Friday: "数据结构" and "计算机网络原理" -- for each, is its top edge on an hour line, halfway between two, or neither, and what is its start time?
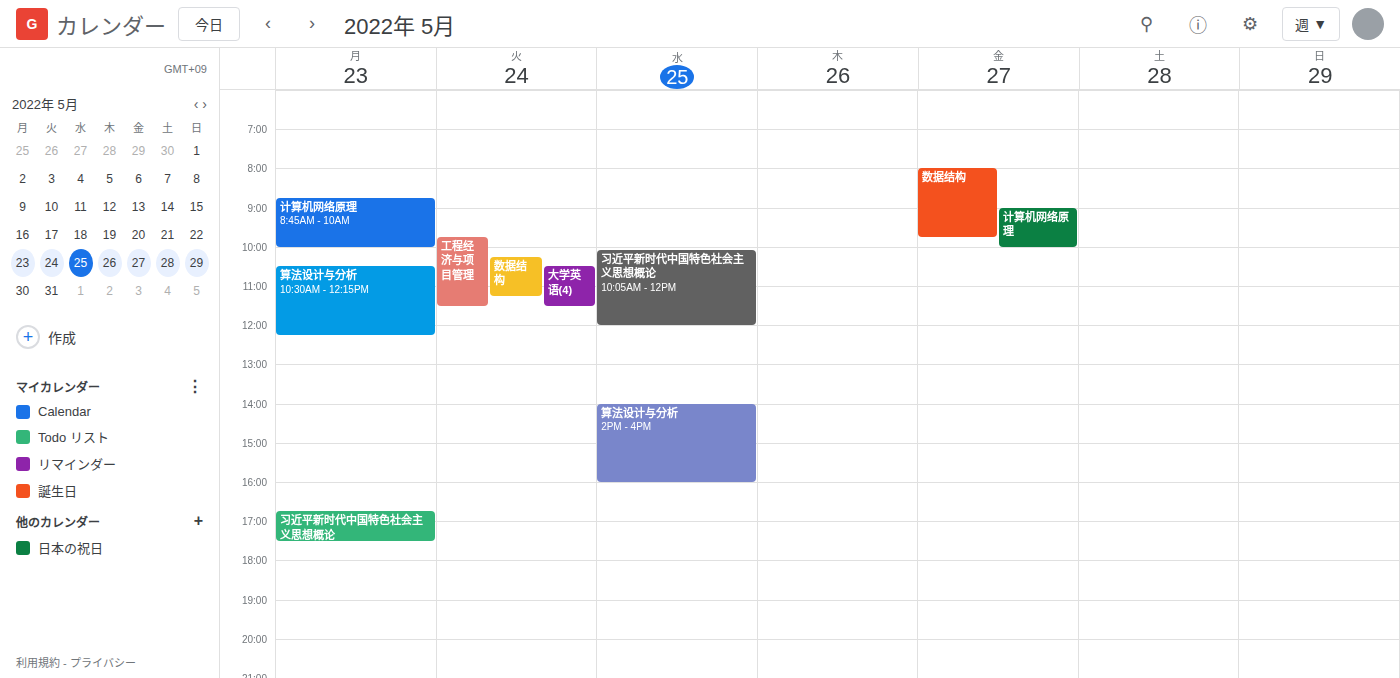
"数据结构": 8:00 AM, exactly on the 8 AM line. "计算机网络原理": 9:00 AM, exactly on the 9 AM line.